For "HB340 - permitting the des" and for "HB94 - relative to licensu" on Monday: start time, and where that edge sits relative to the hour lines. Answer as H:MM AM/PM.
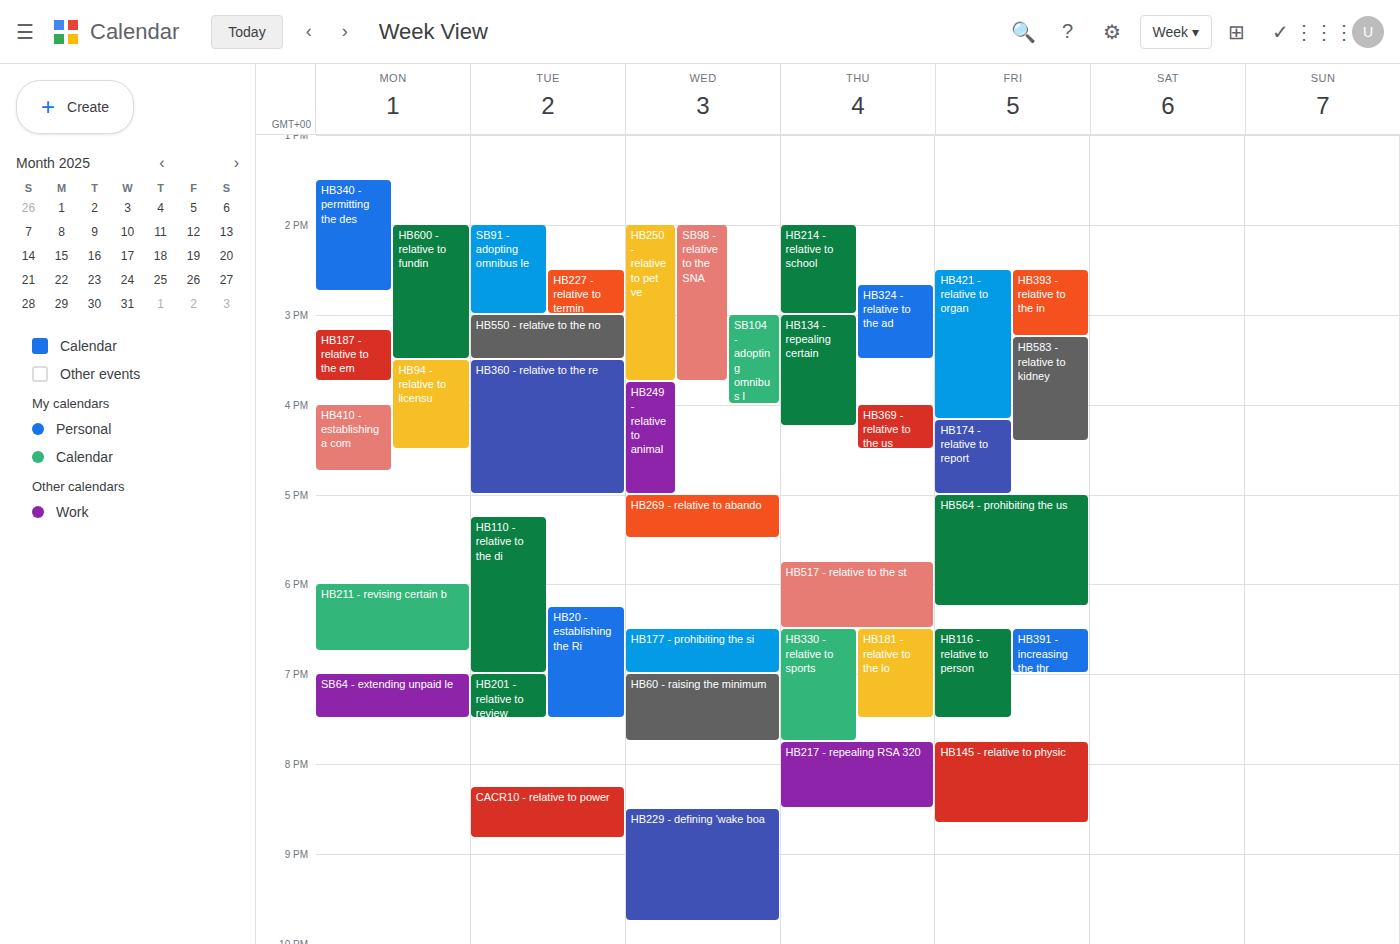
"HB340 - permitting the des": 1:30 PM, halfway between the 1 PM and 2 PM lines. "HB94 - relative to licensu": 3:30 PM, halfway between the 3 PM and 4 PM lines.